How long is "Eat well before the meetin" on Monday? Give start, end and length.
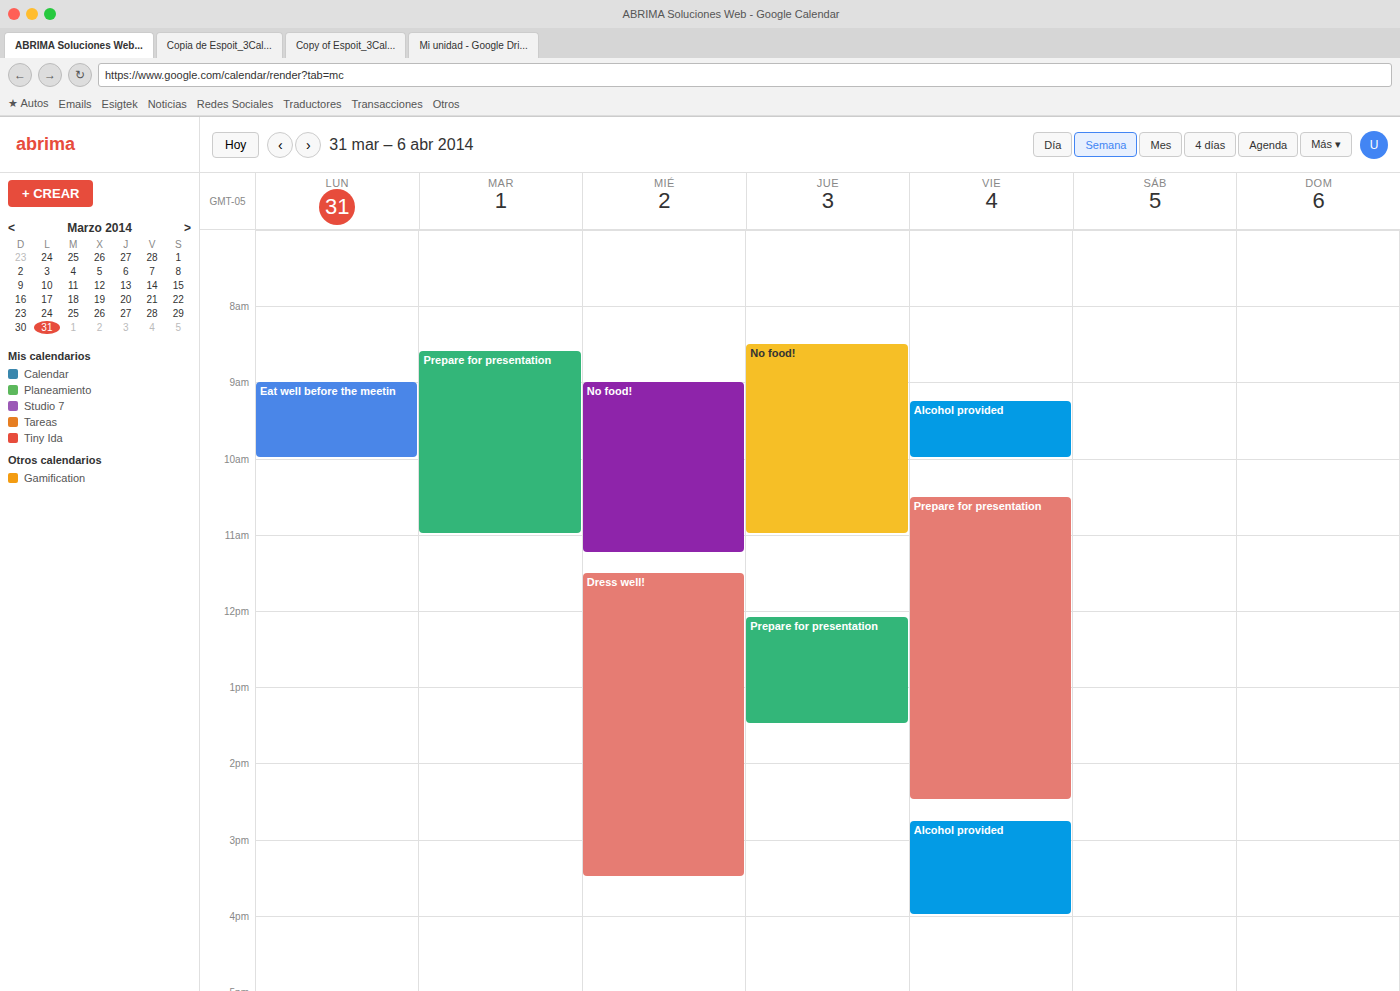
9:00 AM to 10:00 AM, 1 hour